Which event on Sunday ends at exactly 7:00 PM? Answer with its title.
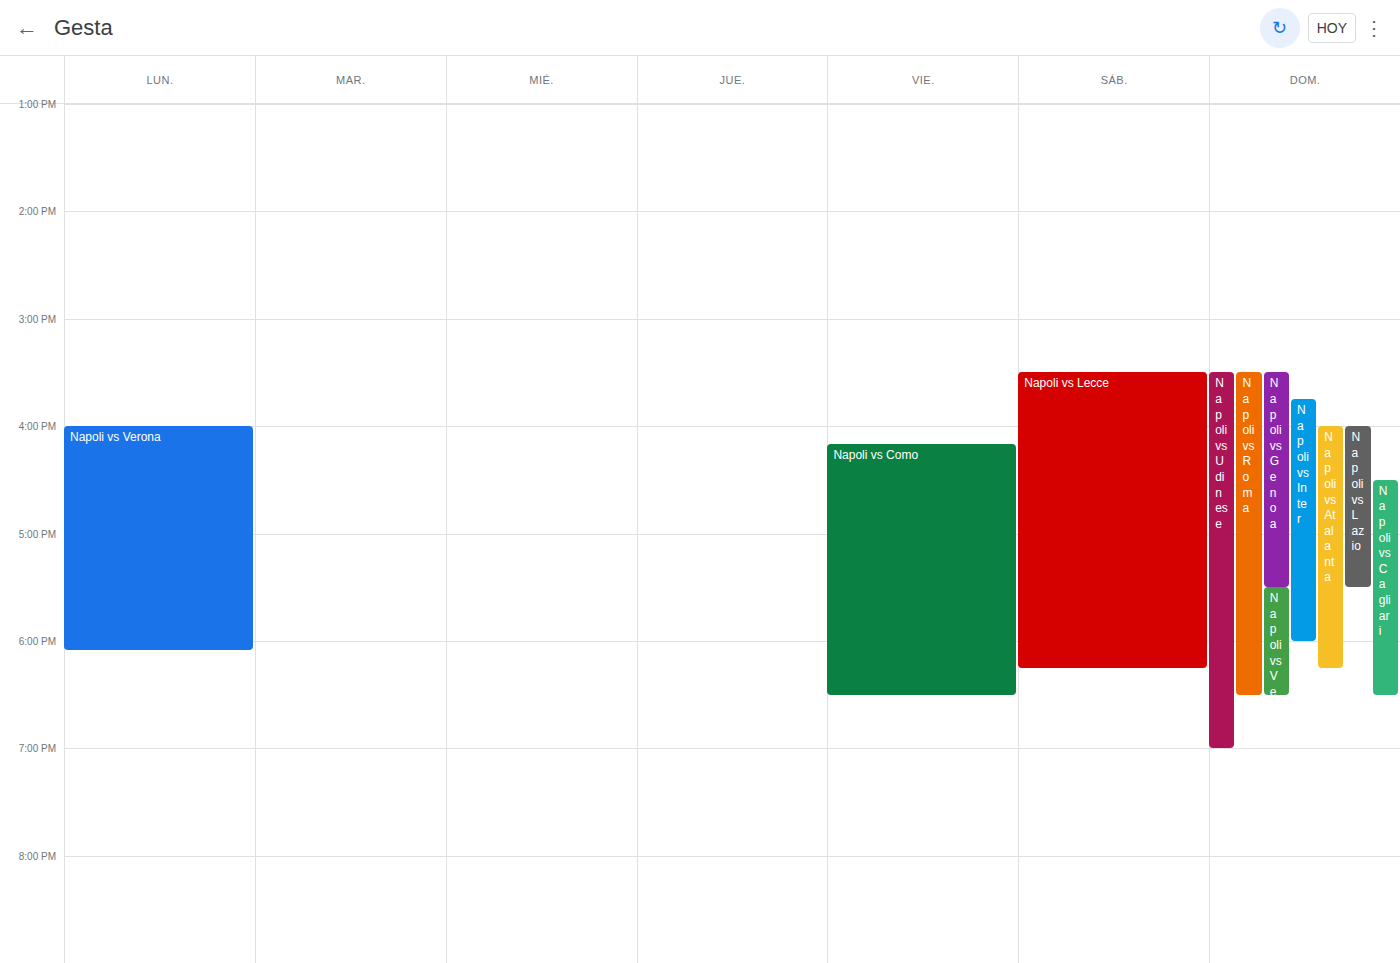
"Napoli vs Udinese"